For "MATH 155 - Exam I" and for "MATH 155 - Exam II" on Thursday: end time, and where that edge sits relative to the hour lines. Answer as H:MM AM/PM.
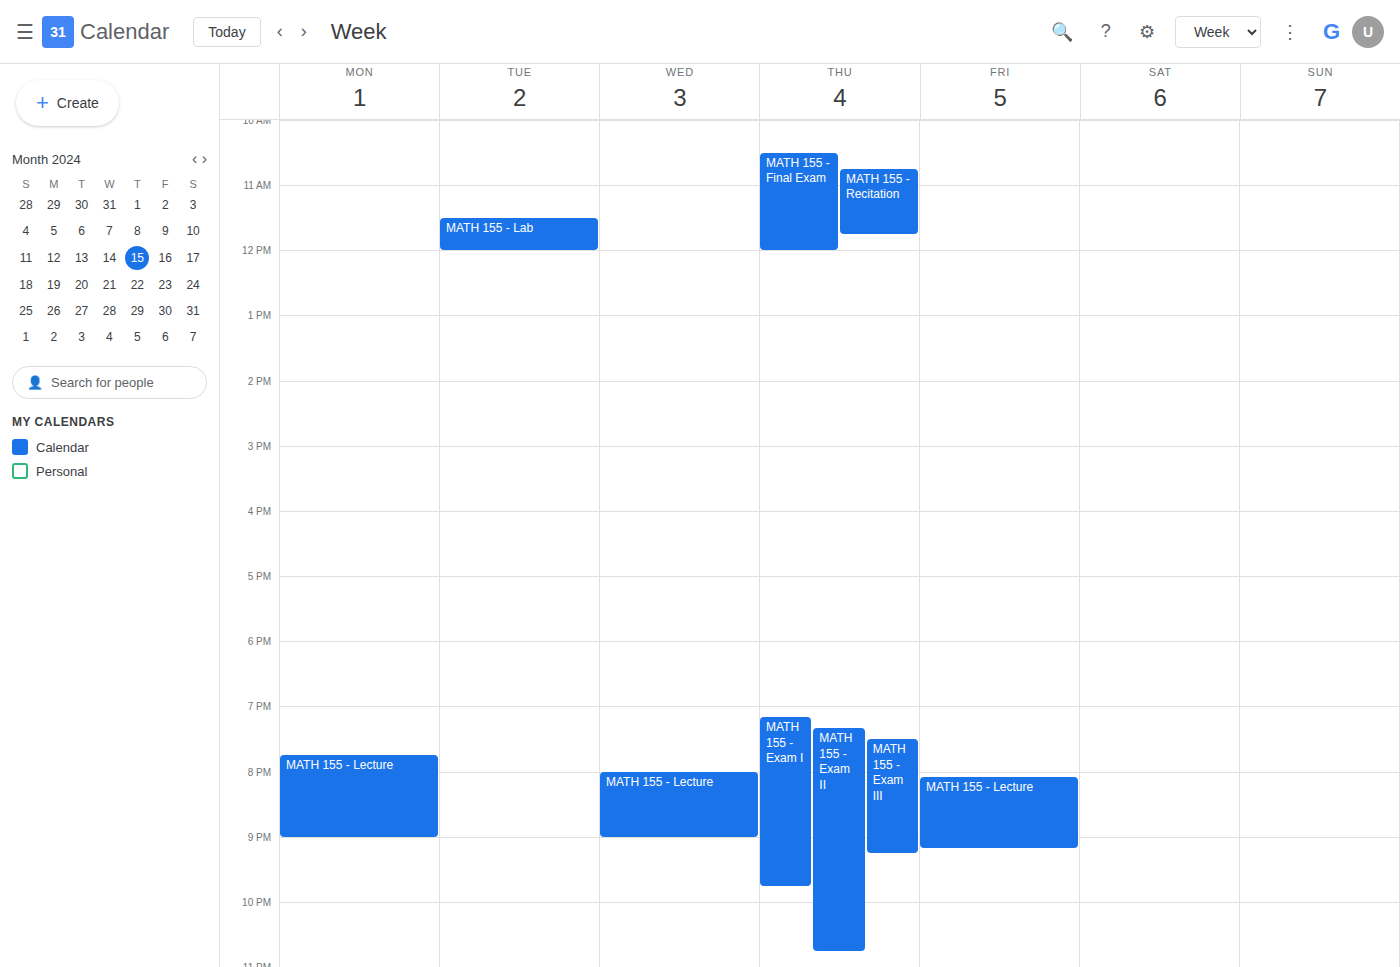
"MATH 155 - Exam I": 9:45 PM, neither: three quarters of the way from the 9 PM line to the 10 PM line. "MATH 155 - Exam II": 10:45 PM, neither: three quarters of the way from the 10 PM line to the 11 PM line.